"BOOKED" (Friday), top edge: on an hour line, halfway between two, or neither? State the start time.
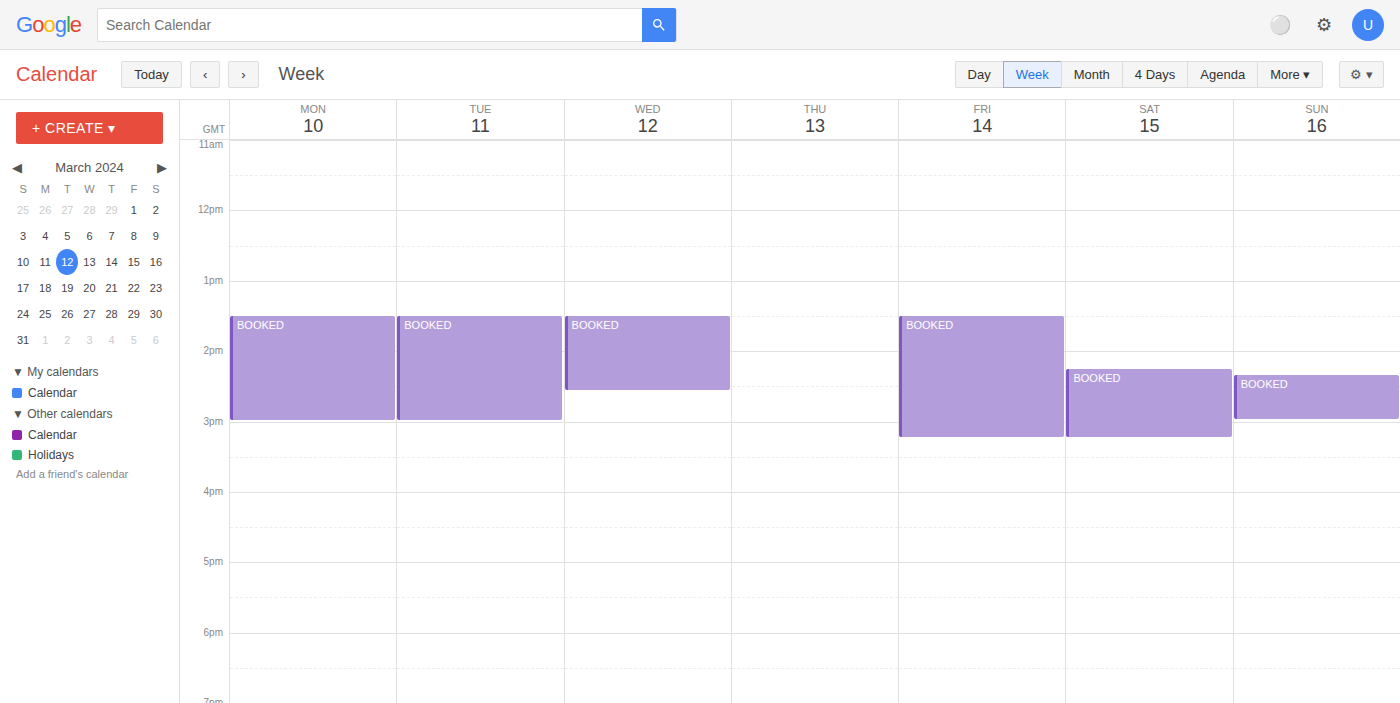
1:30 PM -- halfway between the 1 PM and 2 PM lines.